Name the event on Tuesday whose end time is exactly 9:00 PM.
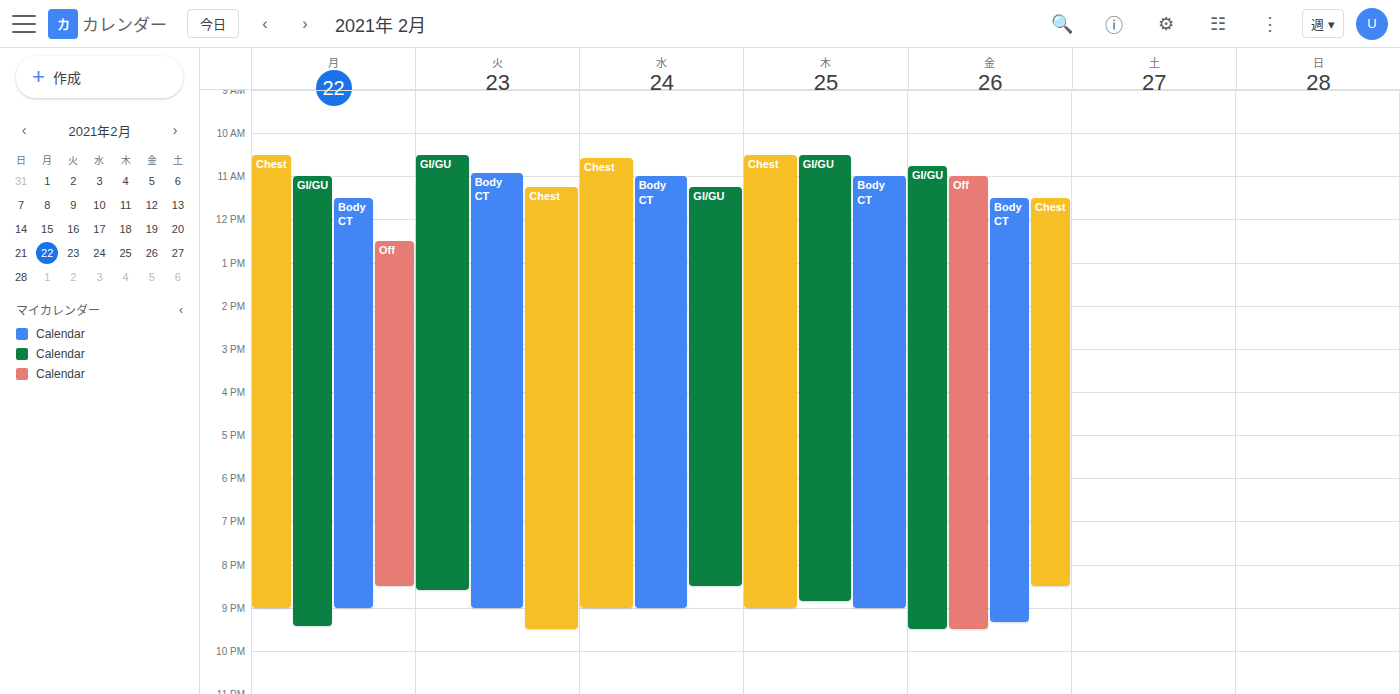
"Body CT"